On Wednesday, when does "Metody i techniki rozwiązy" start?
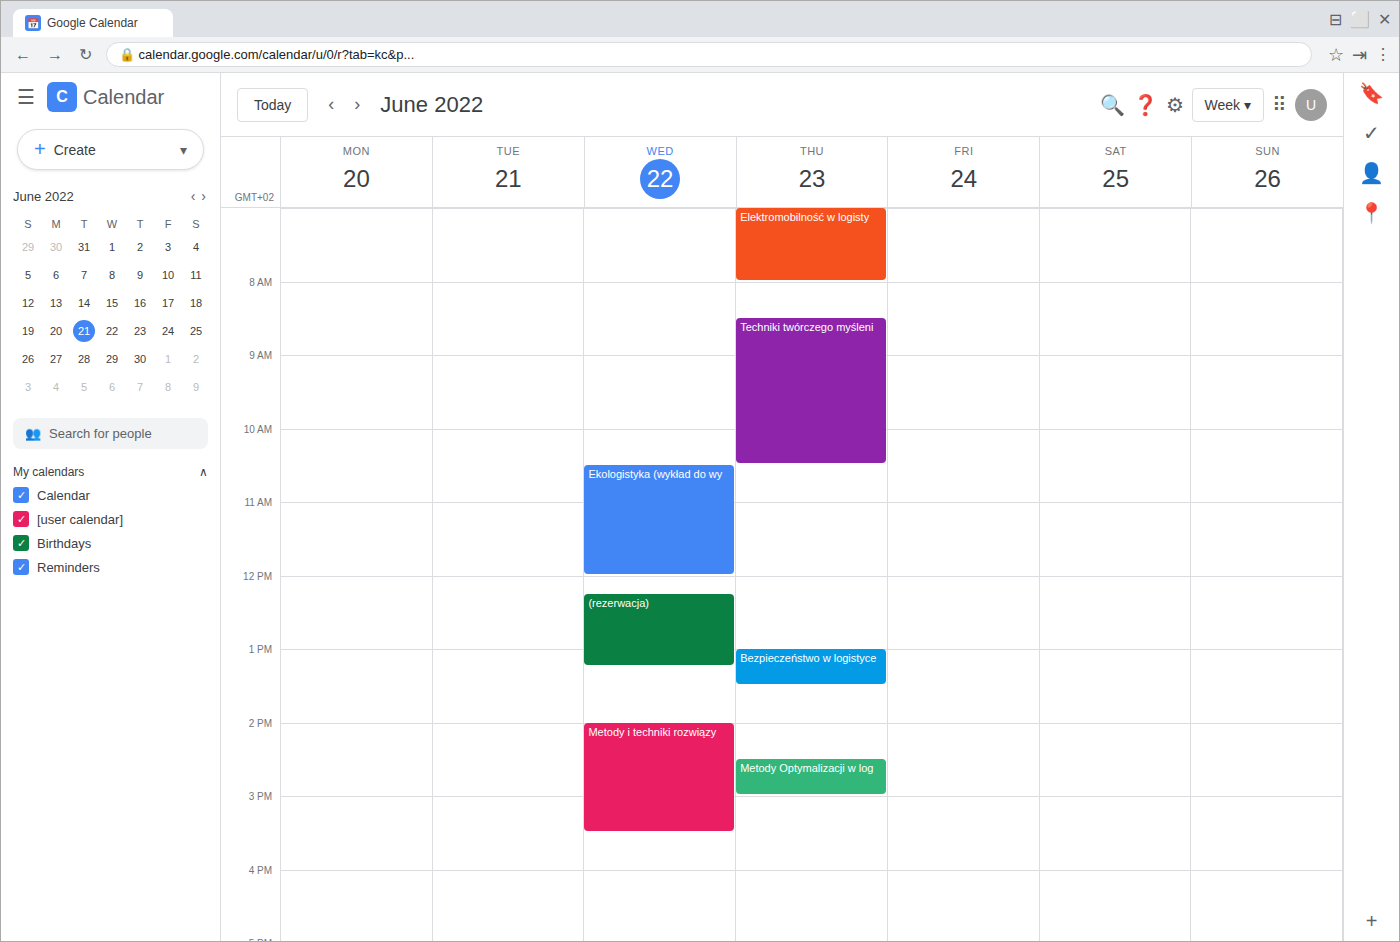
2:00 PM